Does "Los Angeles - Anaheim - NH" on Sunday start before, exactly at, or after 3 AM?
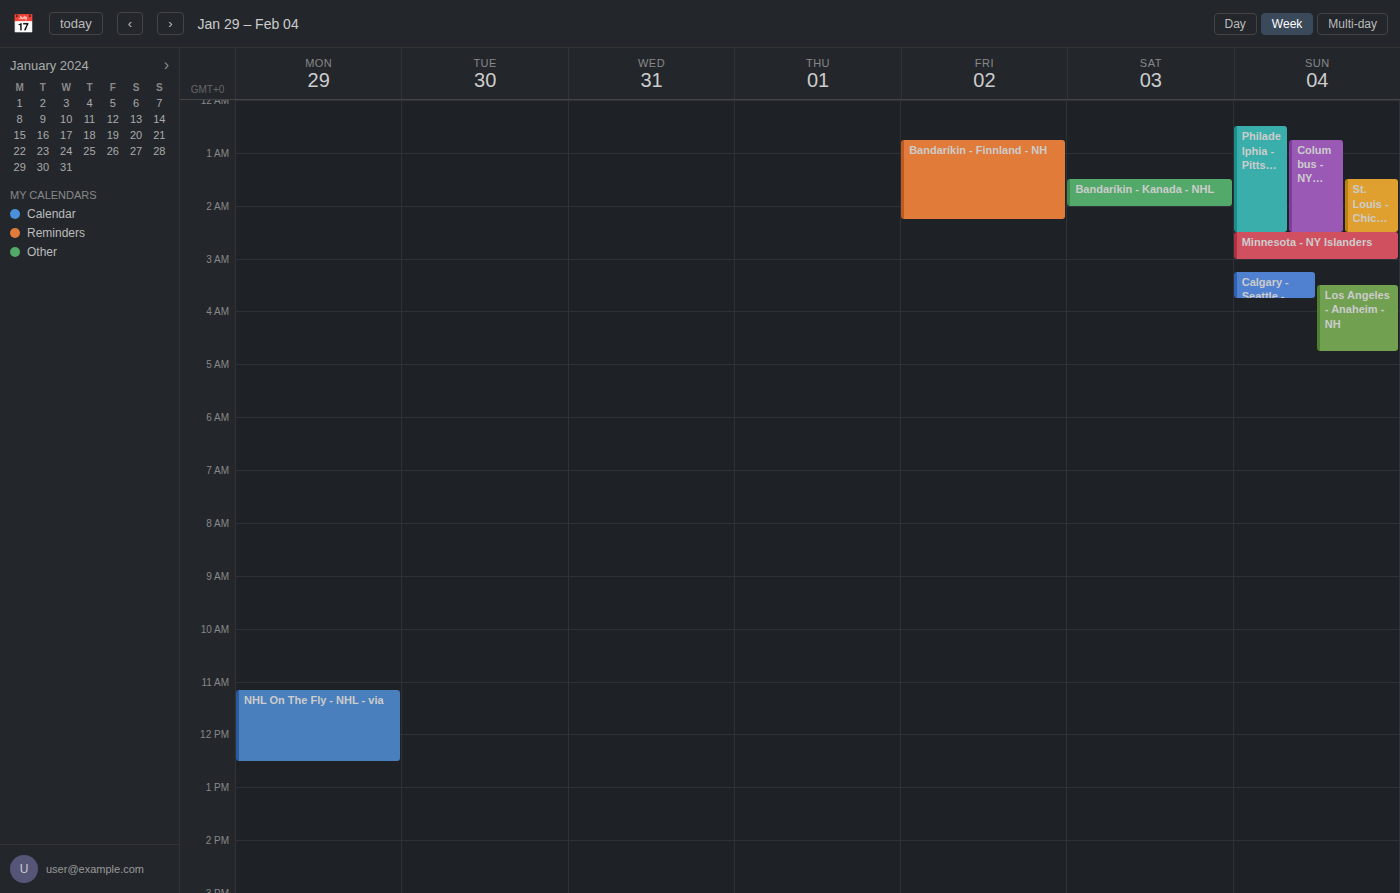
3:30 AM -- after 3 AM, 30 minutes below the 3 AM line.